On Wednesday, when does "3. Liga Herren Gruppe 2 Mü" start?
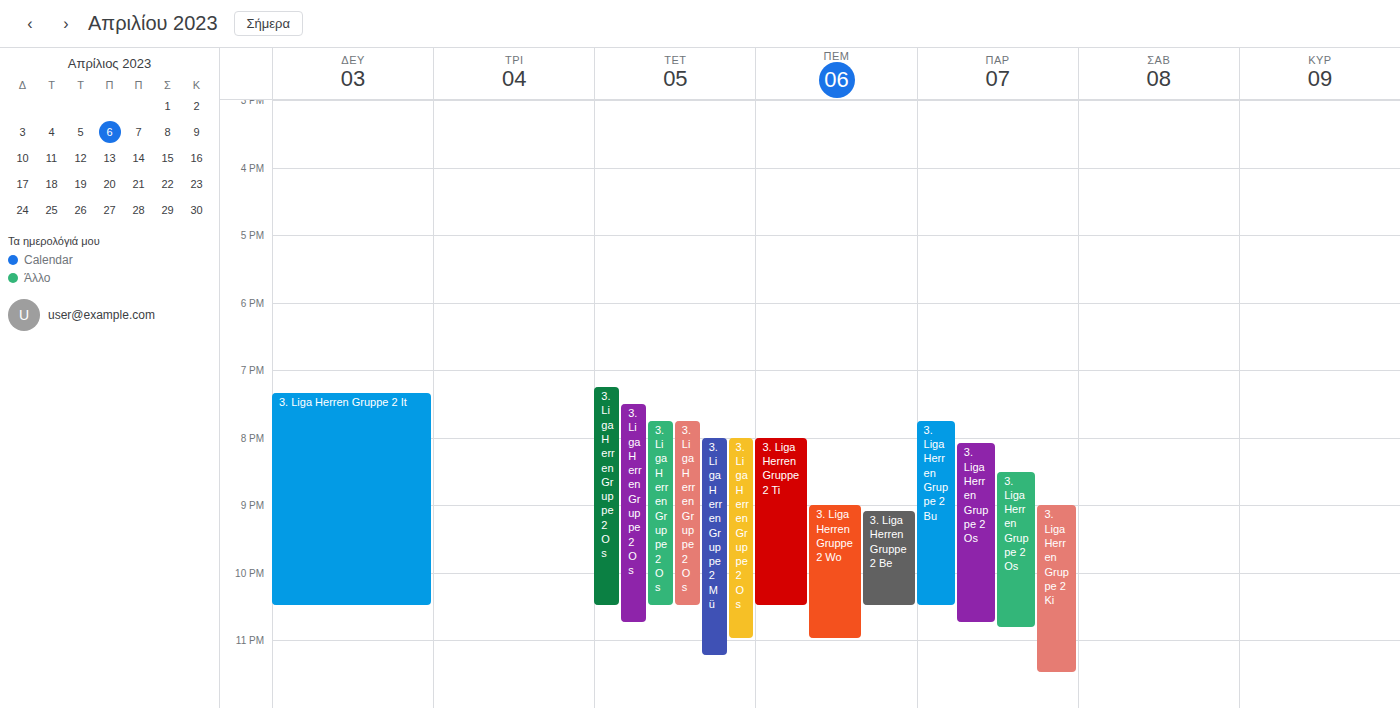
8:00 PM